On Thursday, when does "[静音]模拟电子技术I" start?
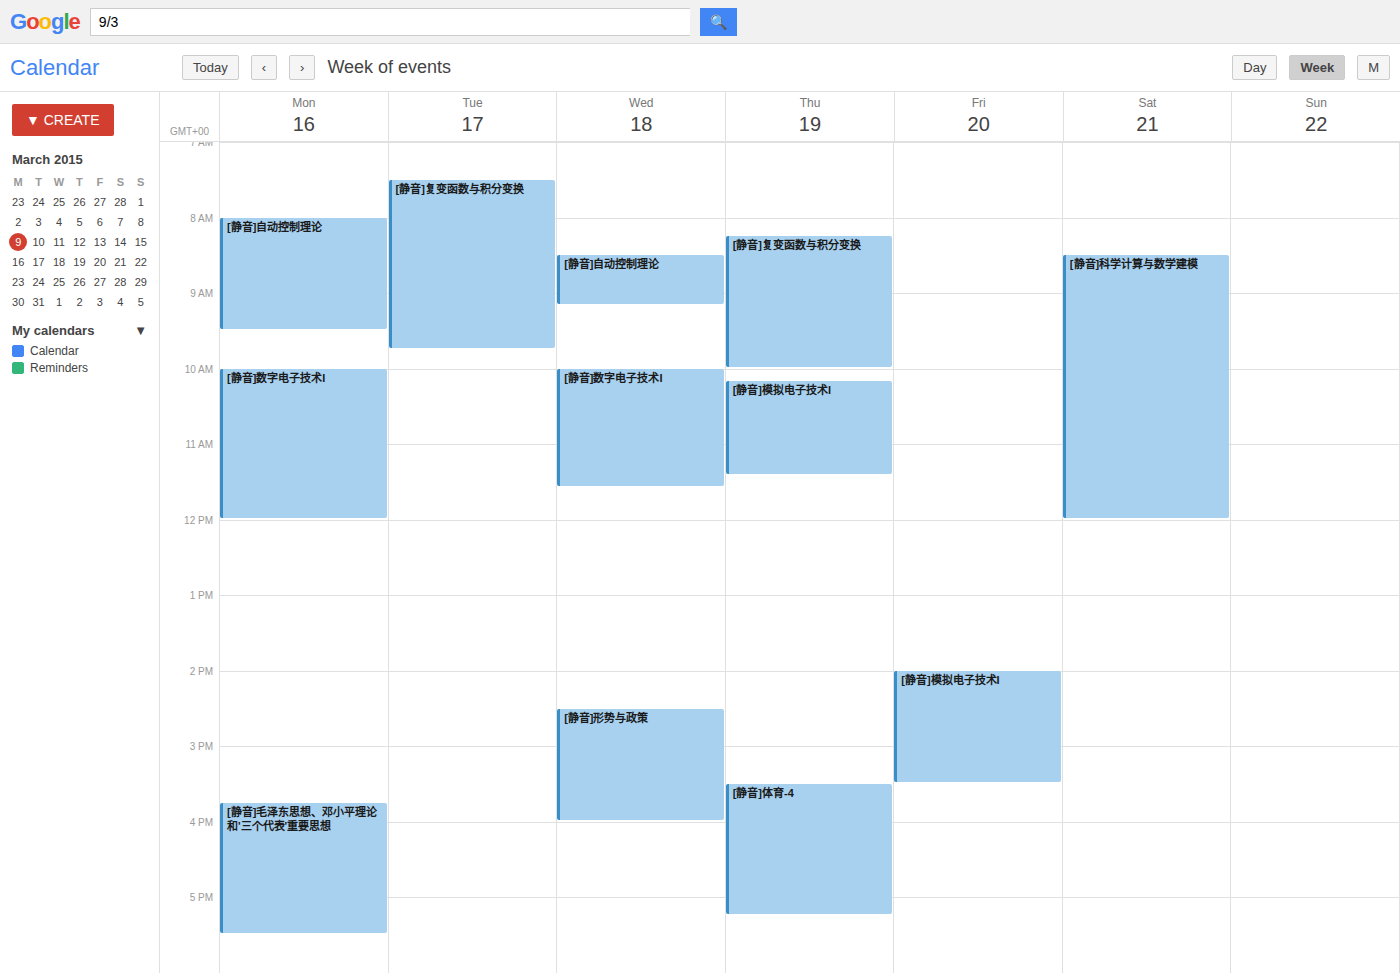
10:10 AM